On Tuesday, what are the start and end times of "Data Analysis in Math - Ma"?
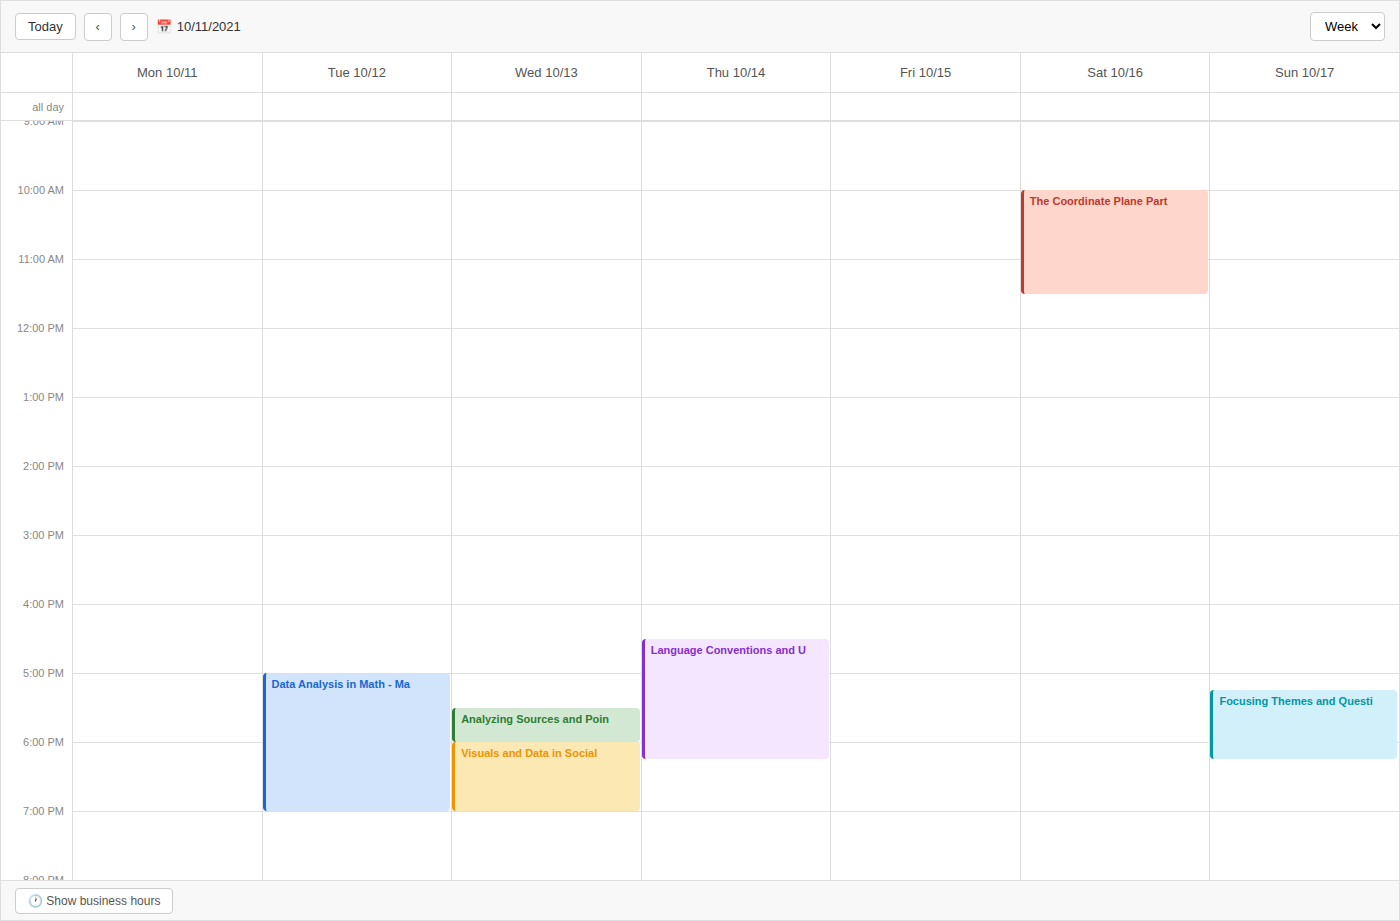
5:00 PM to 7:00 PM